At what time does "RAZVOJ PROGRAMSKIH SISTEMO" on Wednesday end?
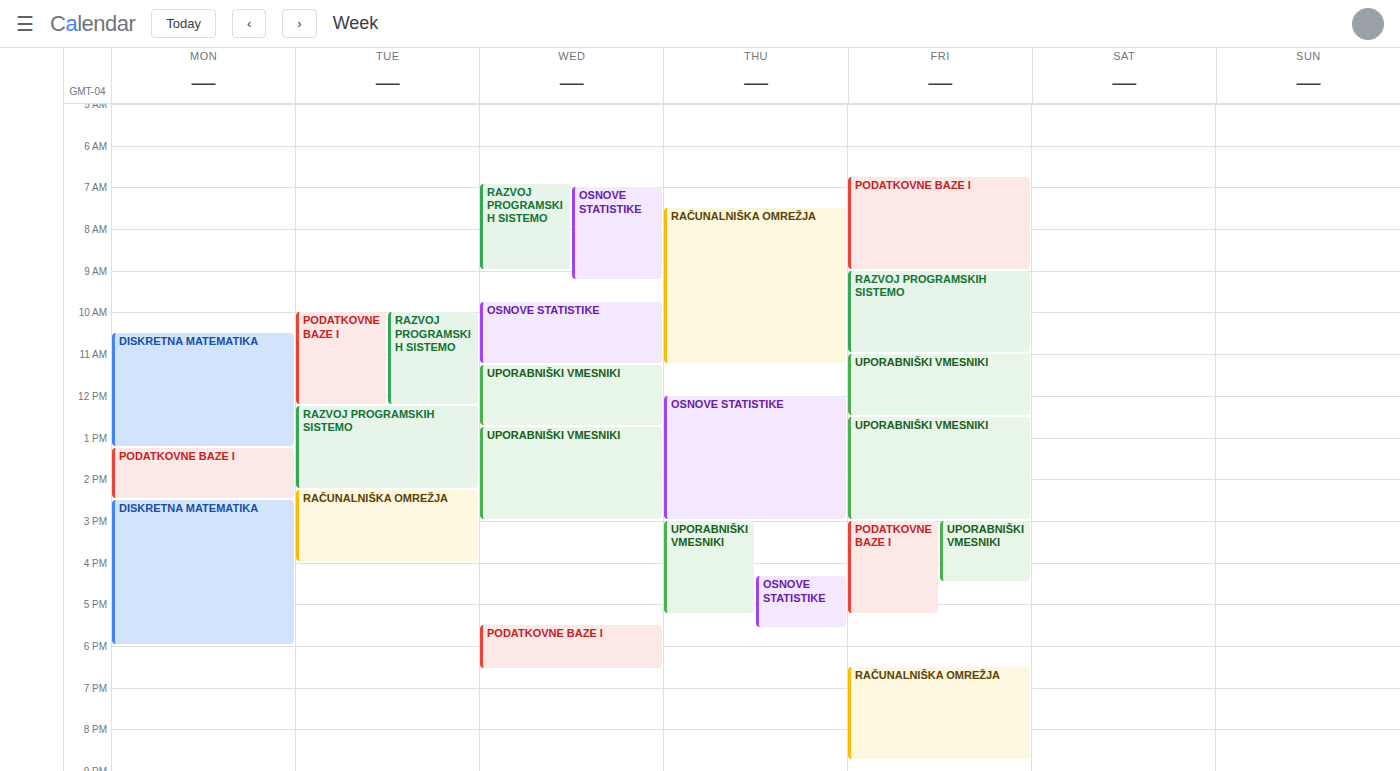
9:00 AM